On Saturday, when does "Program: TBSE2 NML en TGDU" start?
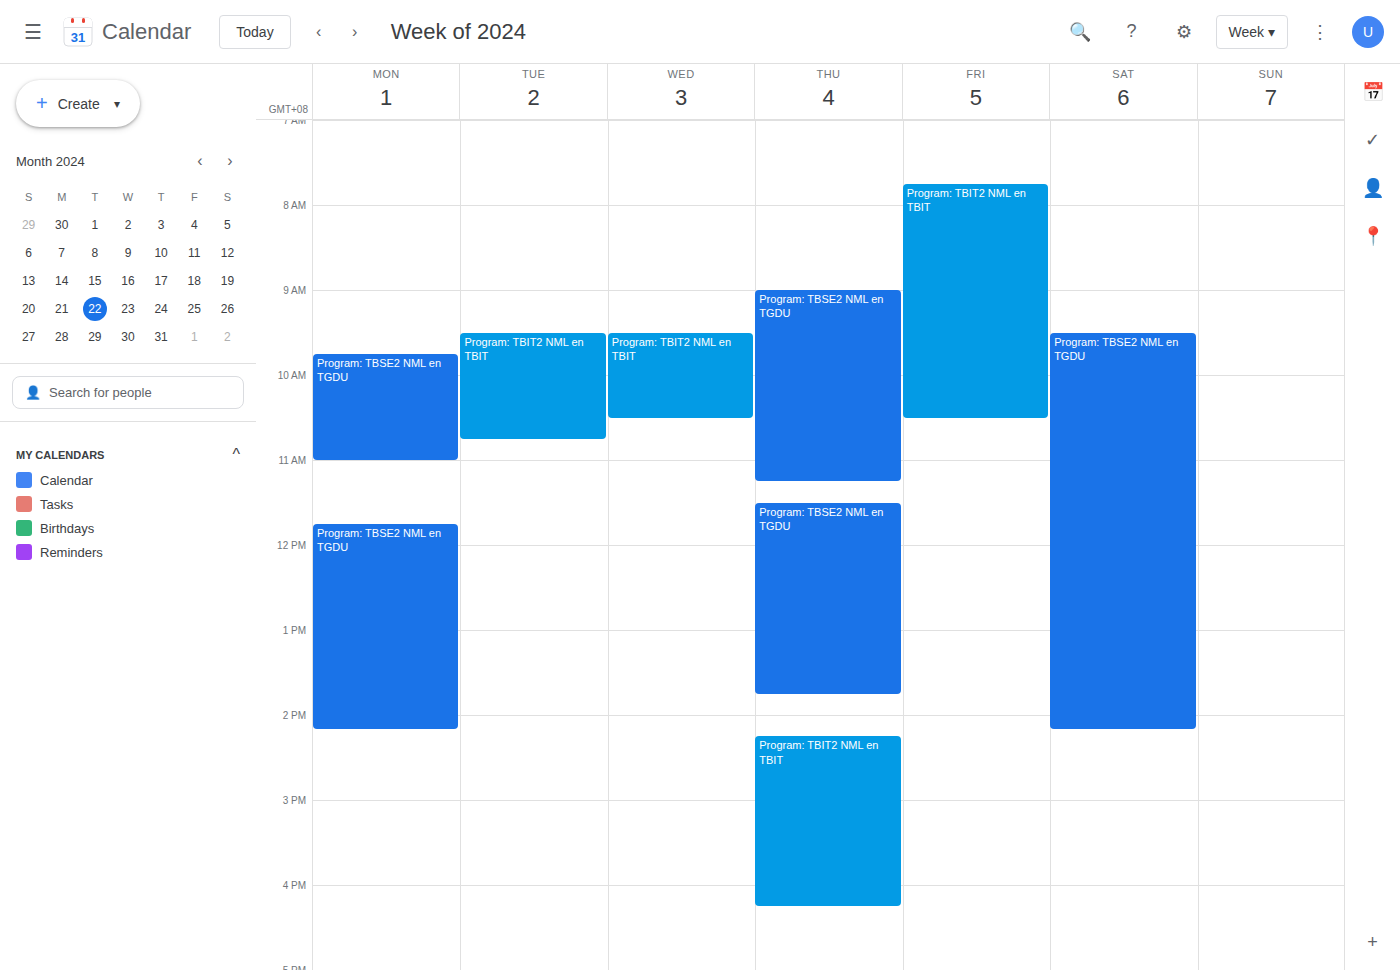
9:30 AM